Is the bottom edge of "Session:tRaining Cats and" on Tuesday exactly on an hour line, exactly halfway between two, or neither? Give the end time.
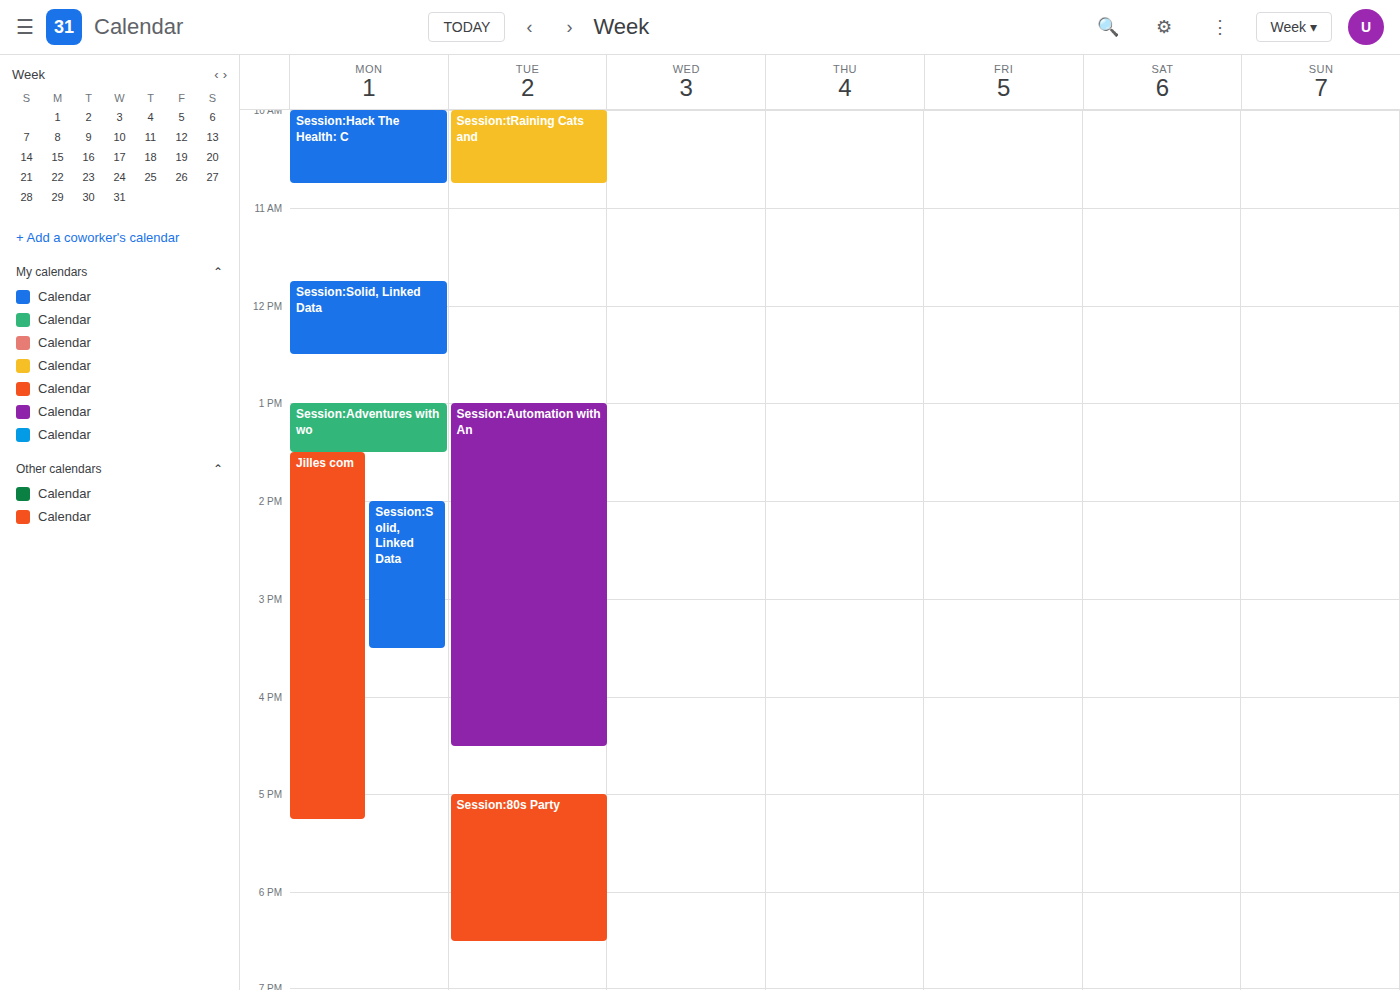
10:45 AM -- neither: three quarters of the way from the 10 AM line to the 11 AM line.